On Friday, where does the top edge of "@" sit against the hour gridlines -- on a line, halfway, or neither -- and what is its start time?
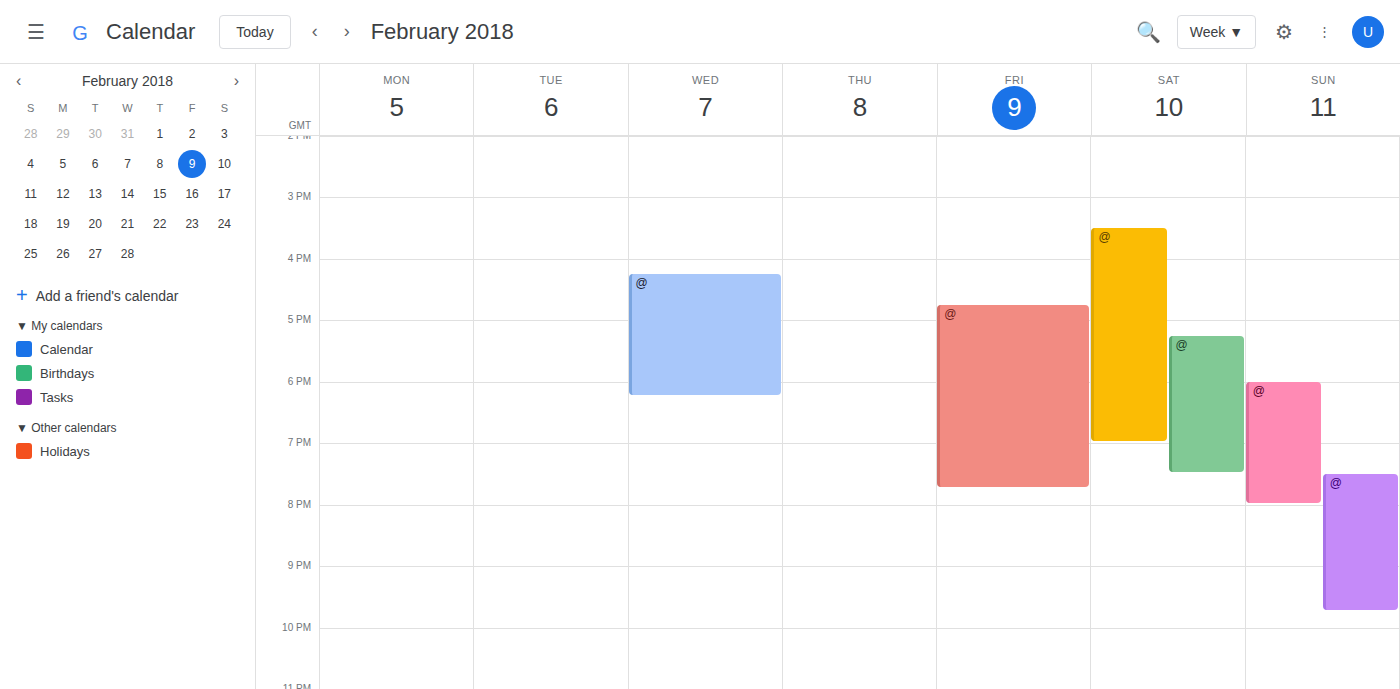
4:45 PM -- neither: three quarters of the way from the 4 PM line to the 5 PM line.